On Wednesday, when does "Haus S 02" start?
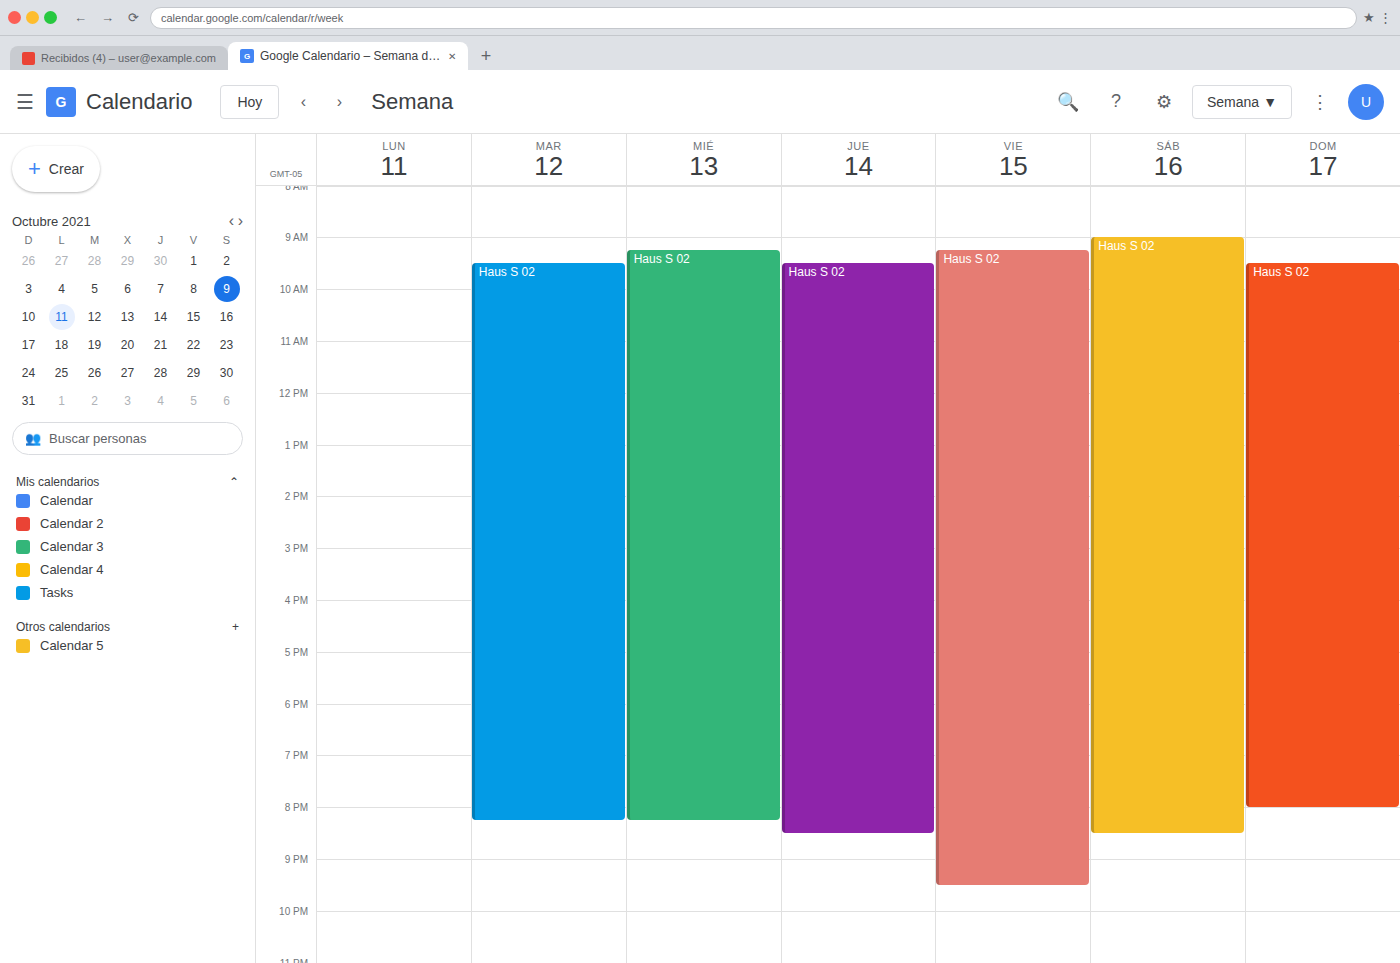
9:15 AM